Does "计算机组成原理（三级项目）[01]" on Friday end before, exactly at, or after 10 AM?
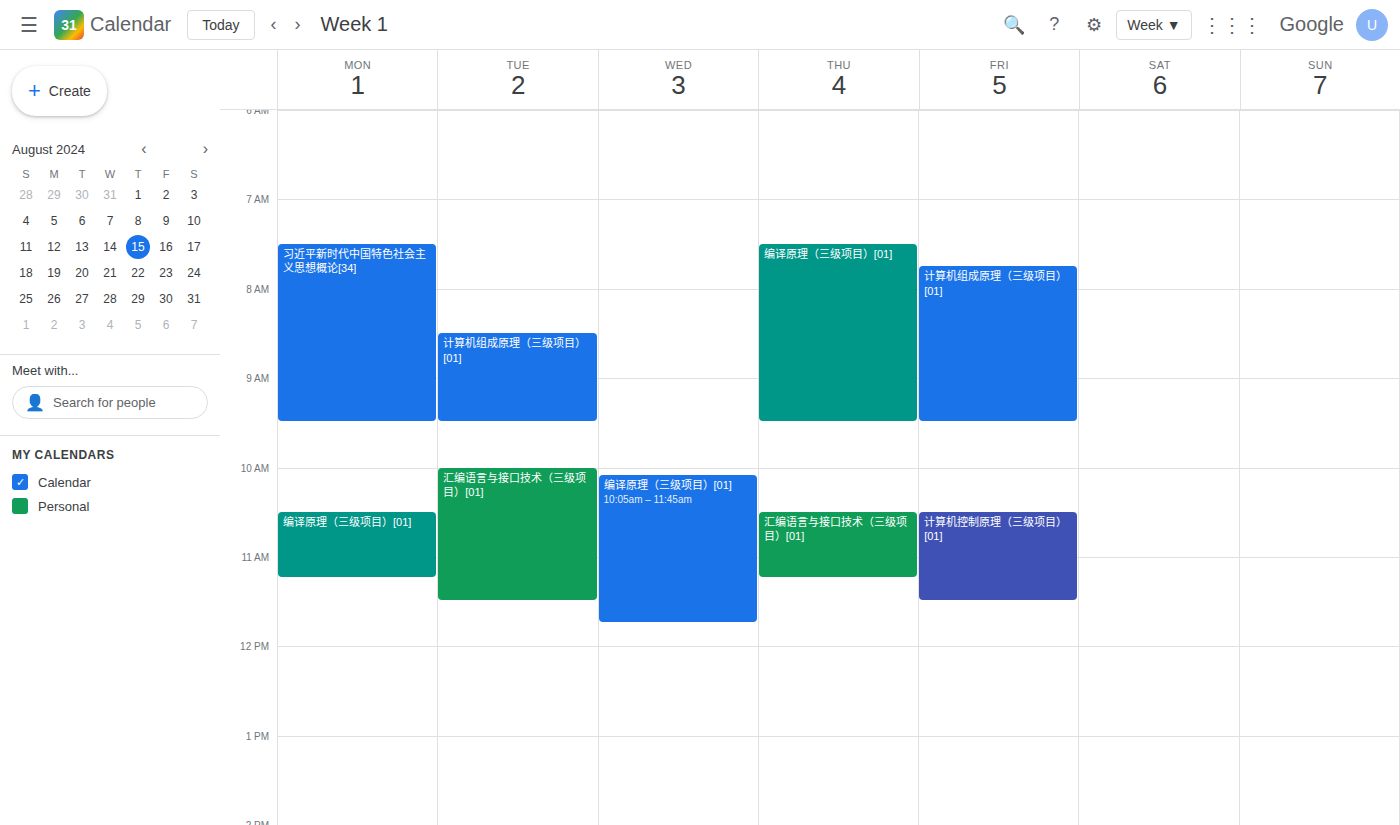
9:30 AM -- before 10 AM, 30 minutes above the 10 AM line.